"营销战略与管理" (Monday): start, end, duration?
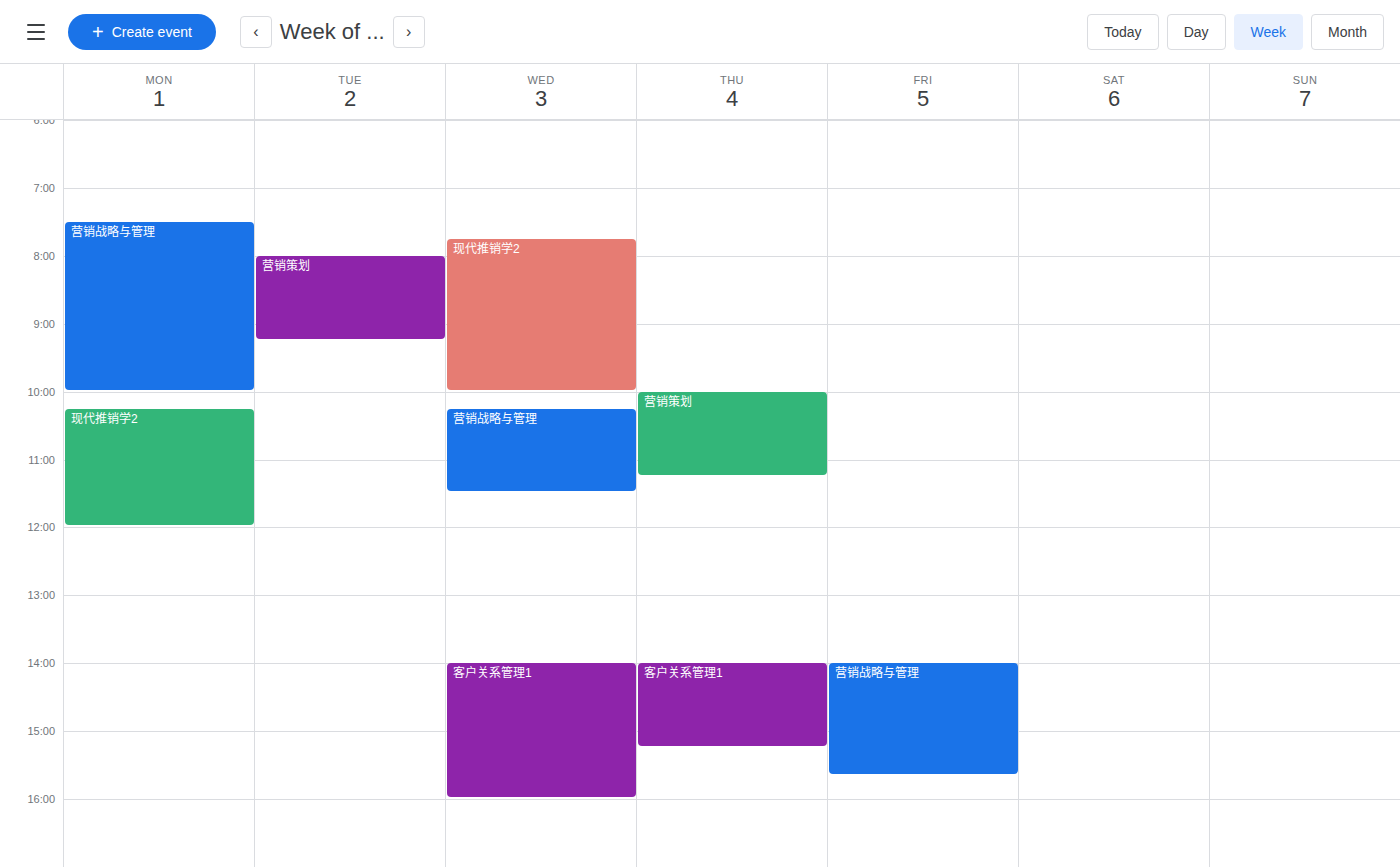
07:30 to 10:00, 2 hours 30 minutes